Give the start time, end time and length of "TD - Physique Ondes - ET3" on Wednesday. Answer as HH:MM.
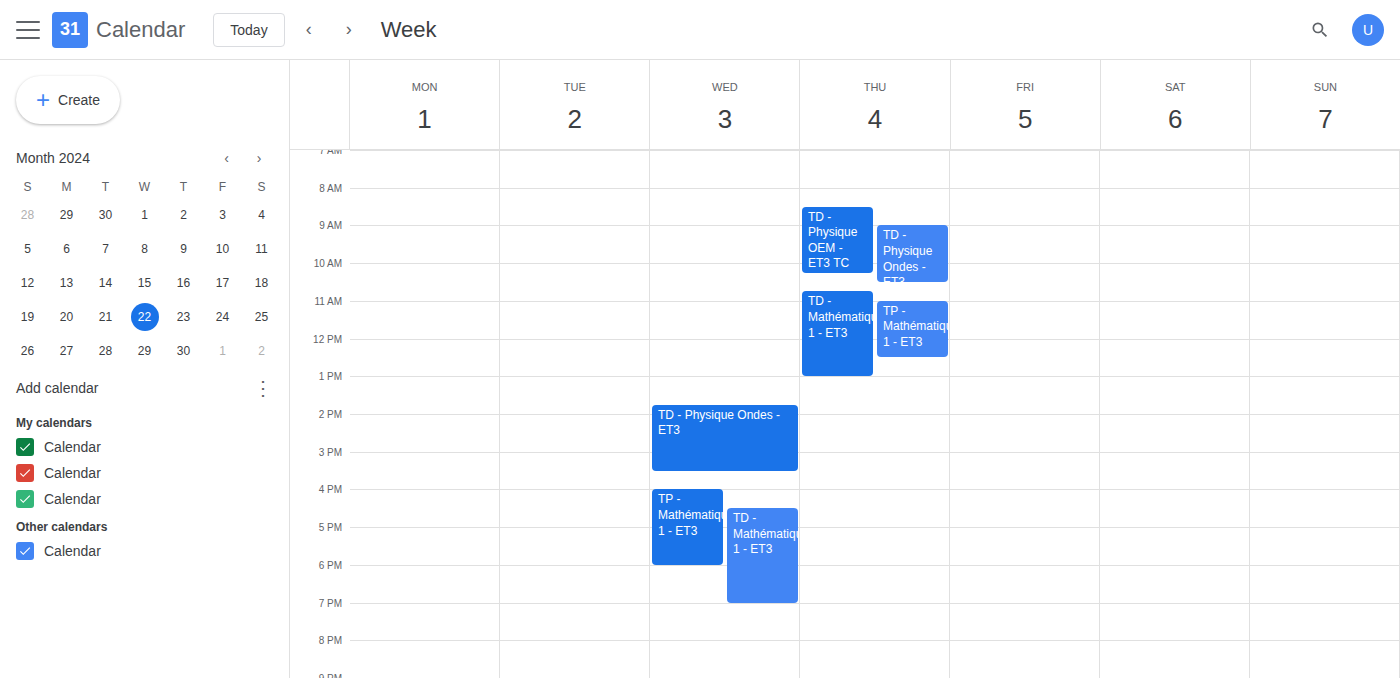
13:45 to 15:30, 1 hour 45 minutes